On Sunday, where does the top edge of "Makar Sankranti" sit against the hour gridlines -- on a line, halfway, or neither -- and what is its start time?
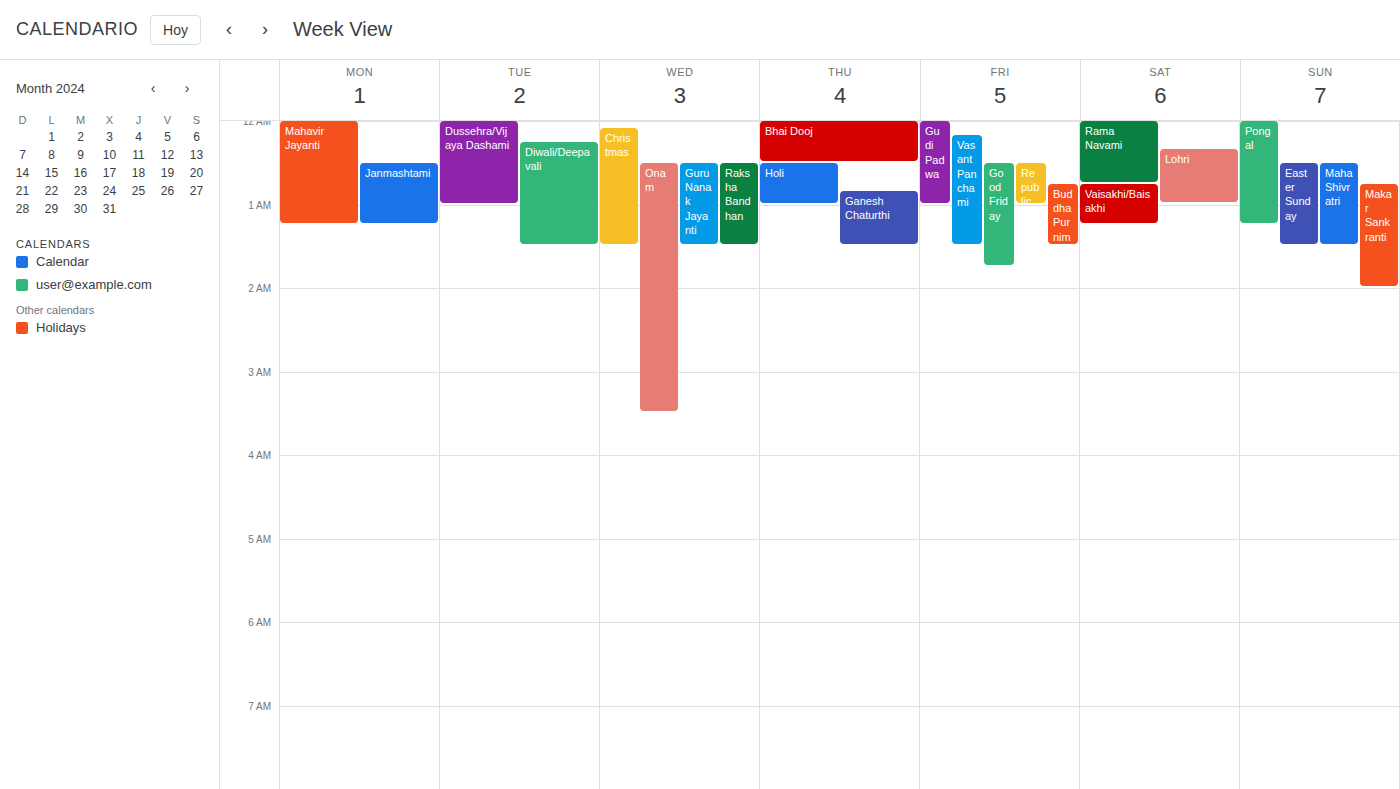
12:45 AM -- neither: three quarters of the way from the 12 AM line to the 1 AM line.